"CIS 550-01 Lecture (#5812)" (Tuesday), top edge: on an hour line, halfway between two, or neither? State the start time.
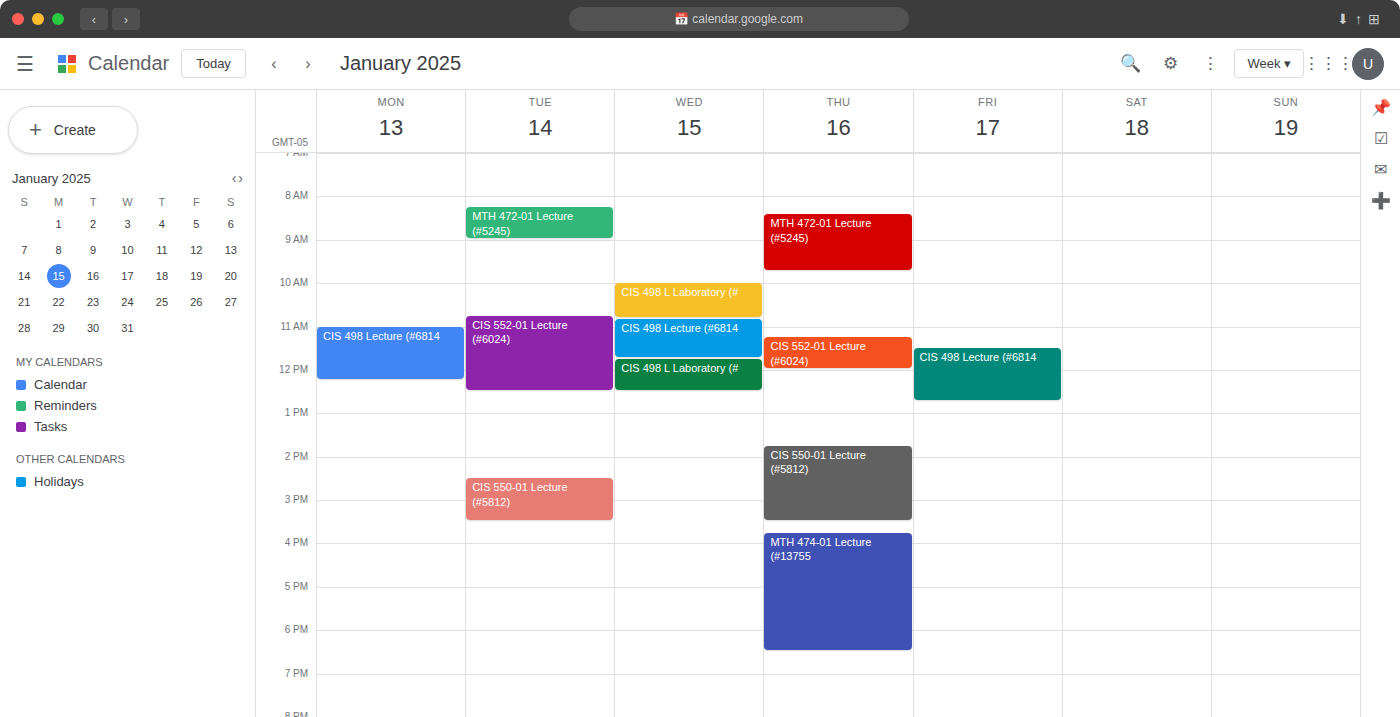
2:30 PM -- halfway between the 2 PM and 3 PM lines.